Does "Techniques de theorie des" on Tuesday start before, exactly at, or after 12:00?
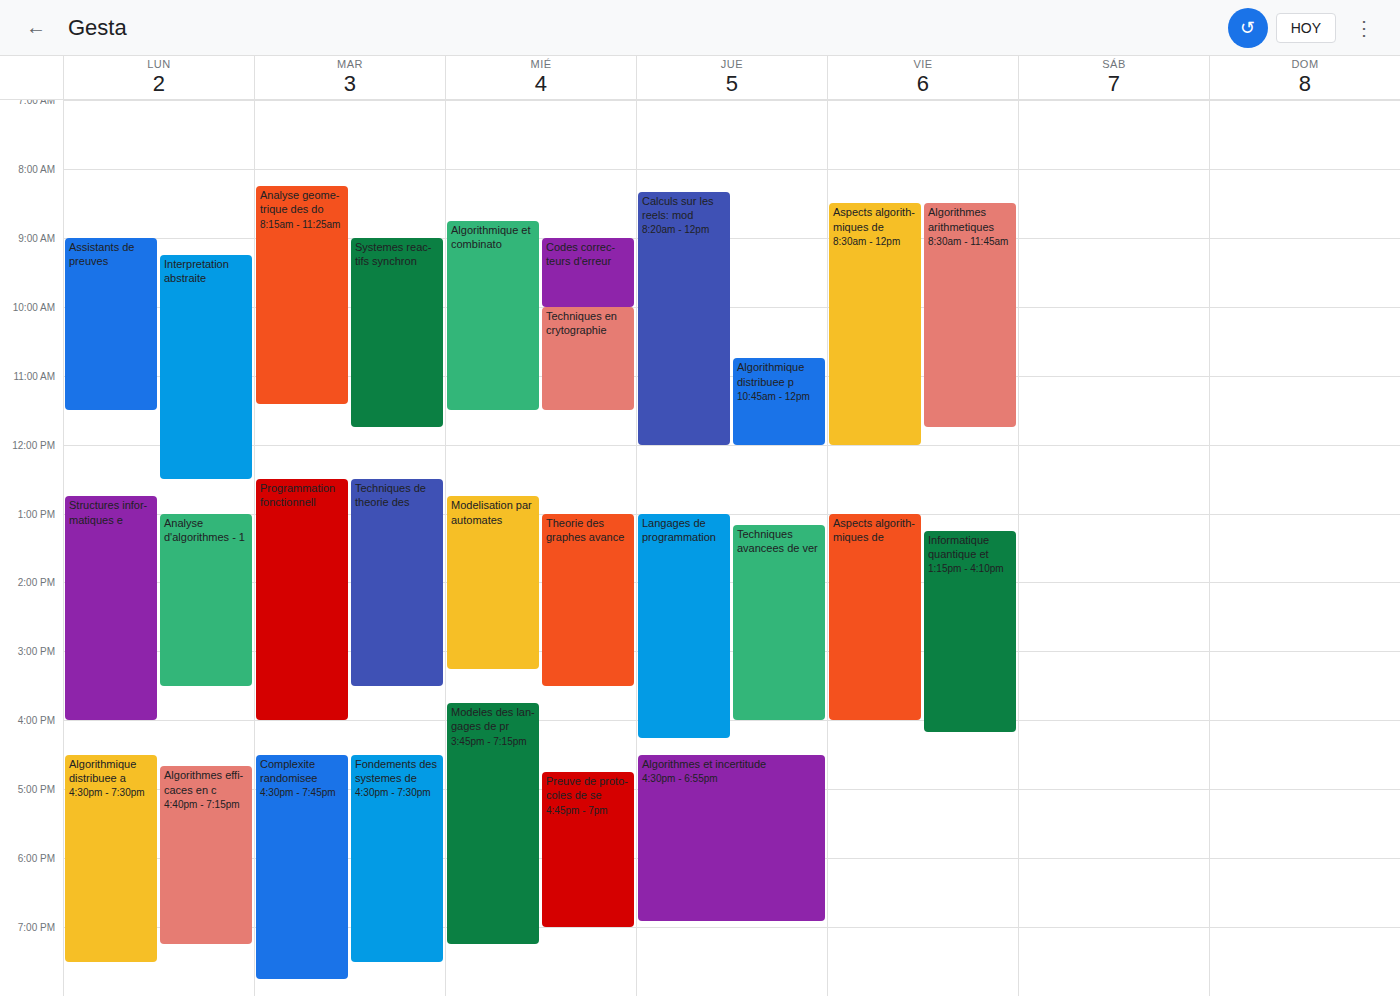
12:30 -- after 12:00, 30 minutes below the 12:00 line.